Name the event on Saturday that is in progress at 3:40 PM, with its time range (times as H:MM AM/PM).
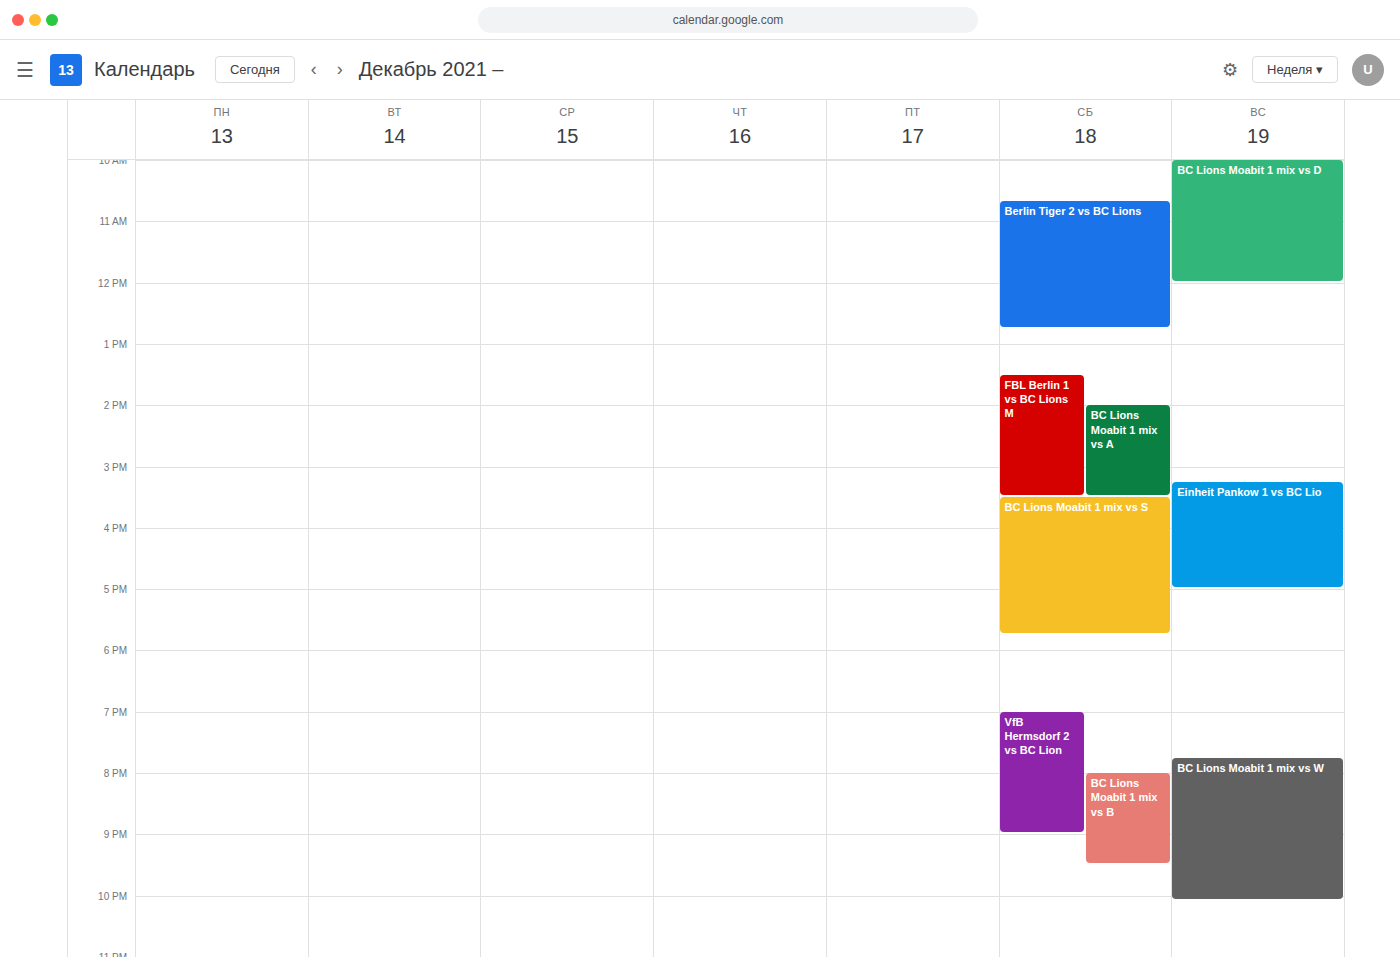
"BC Lions Moabit 1 mix vs S", 3:30 PM to 5:45 PM